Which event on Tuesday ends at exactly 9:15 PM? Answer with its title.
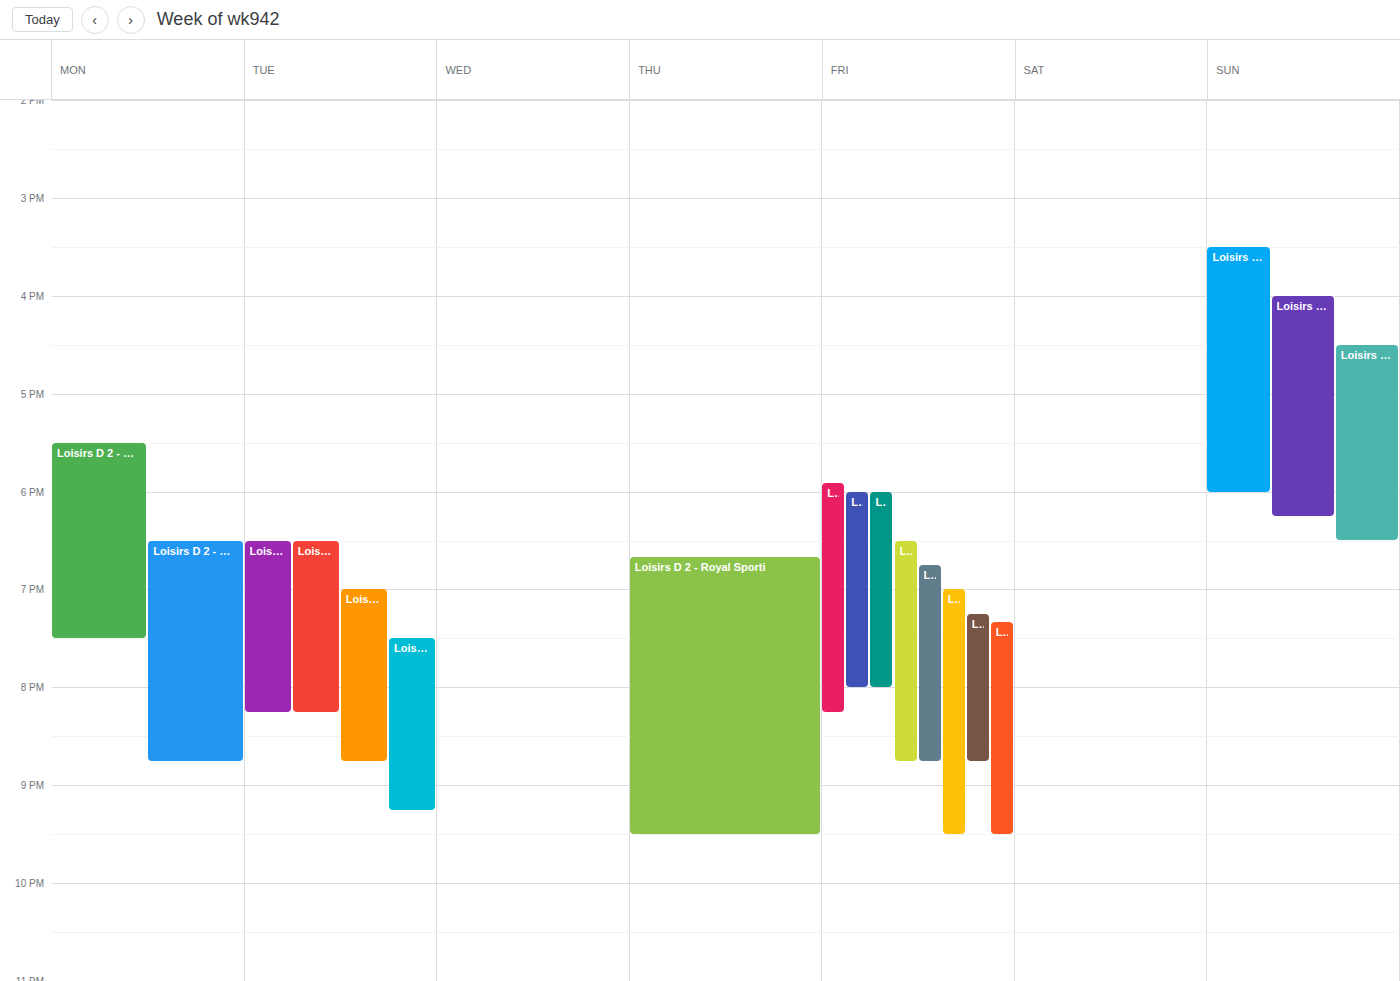
"Loisirs D 2 - Maccabi A"